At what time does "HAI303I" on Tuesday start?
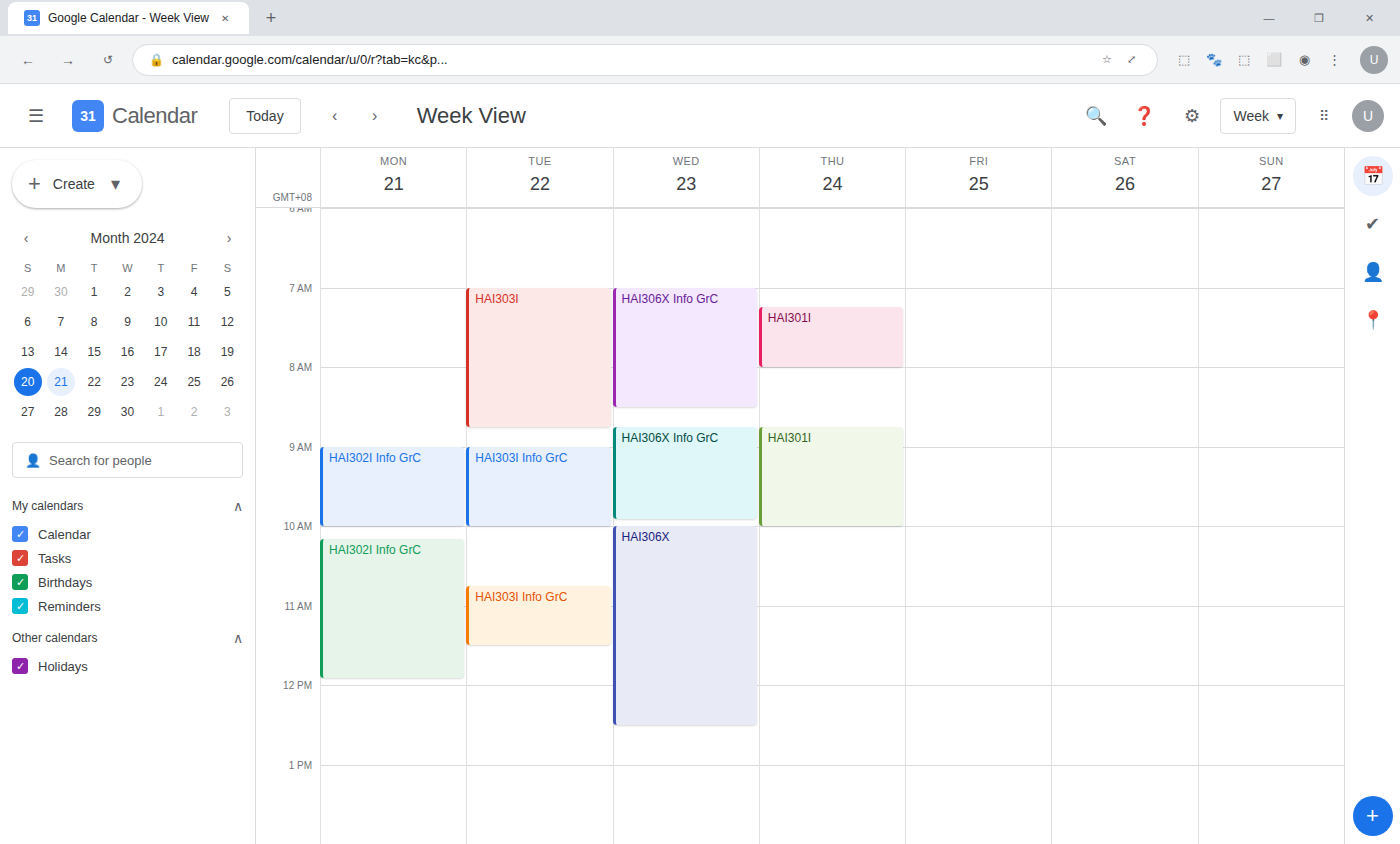
7:00 AM